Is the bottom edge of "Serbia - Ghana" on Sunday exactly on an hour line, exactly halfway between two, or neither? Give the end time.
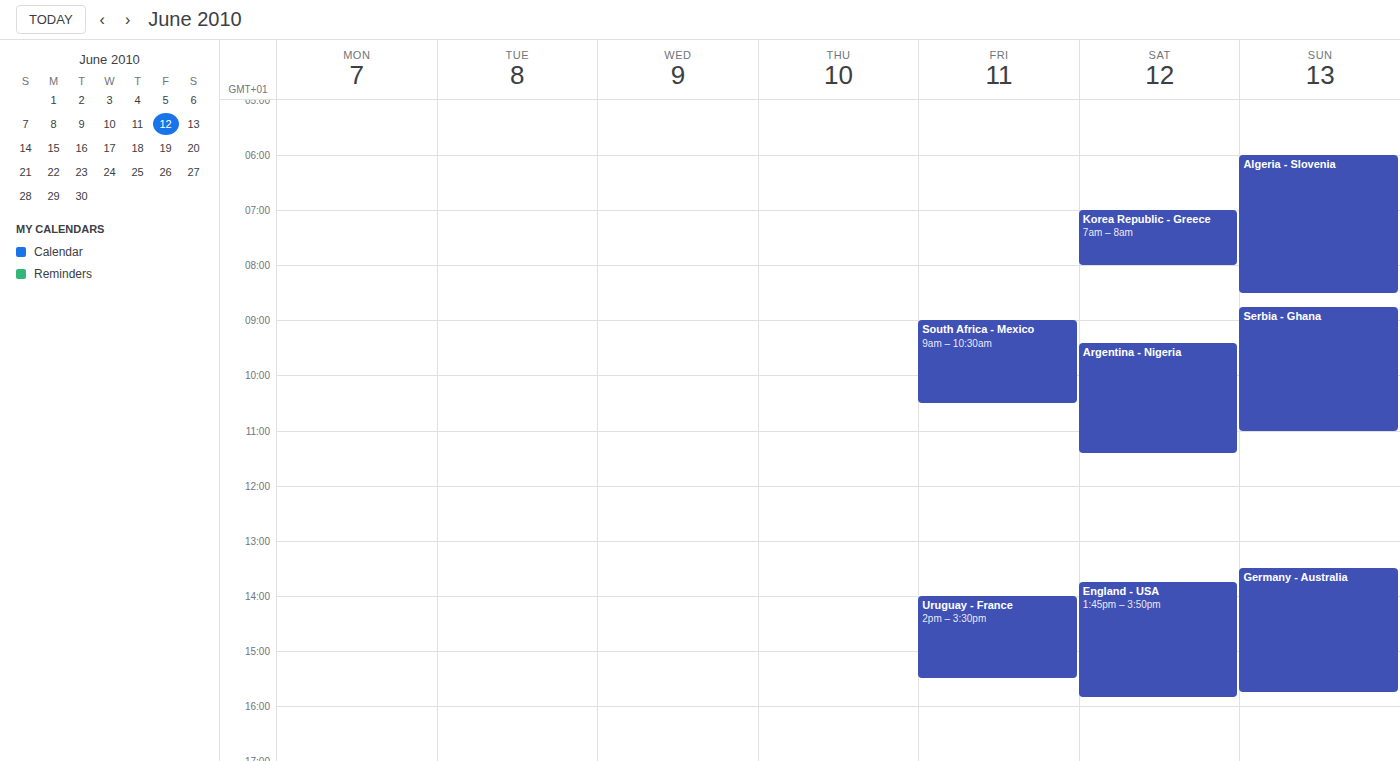
11:00 AM -- exactly on the 11 AM line.